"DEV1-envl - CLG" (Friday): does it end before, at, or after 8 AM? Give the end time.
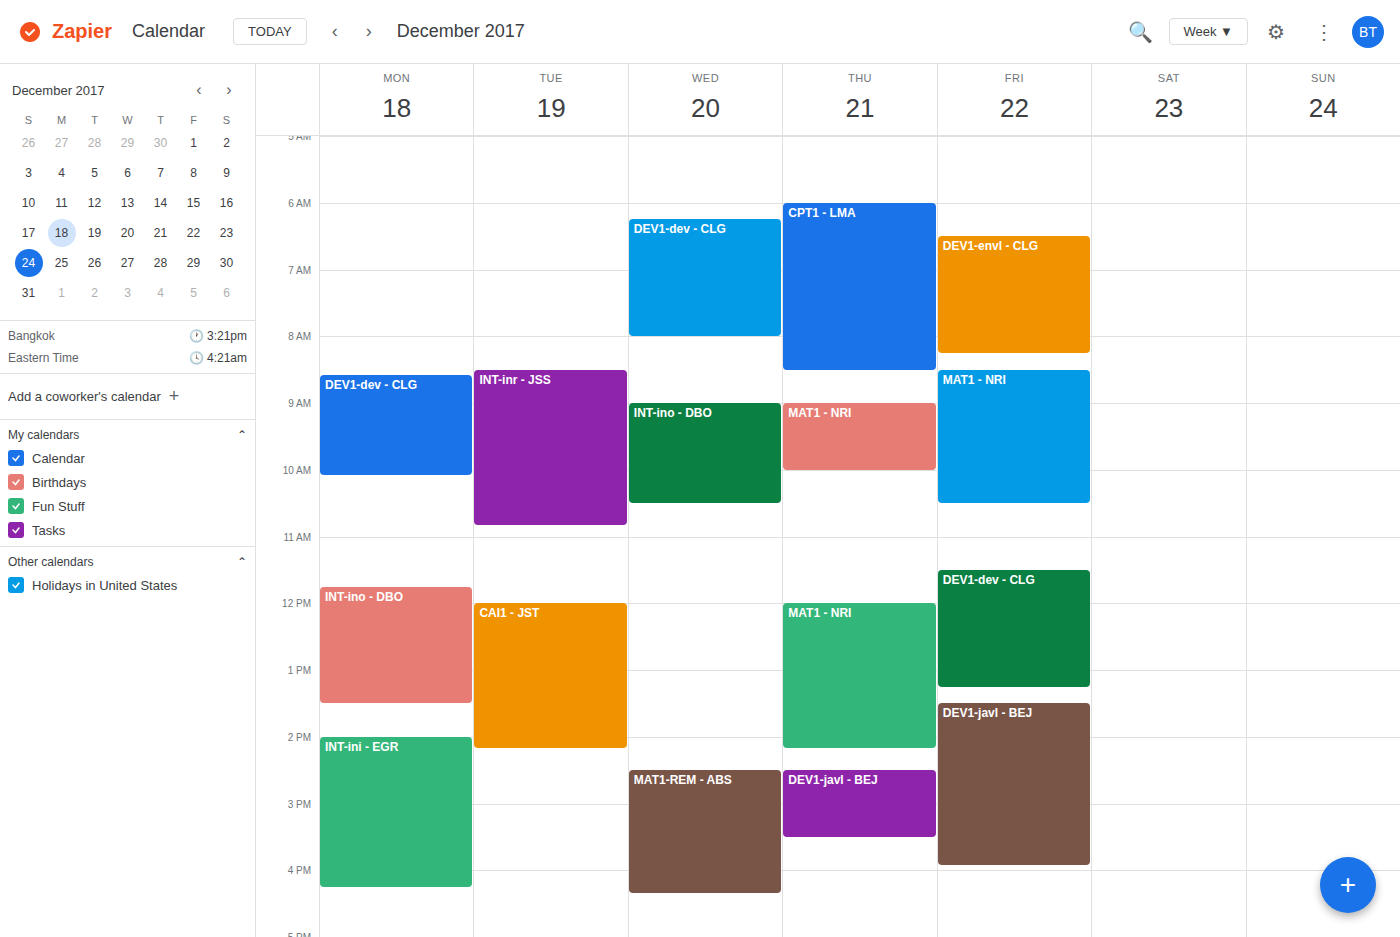
8:15 AM -- after 8 AM, 15 minutes below the 8 AM line.